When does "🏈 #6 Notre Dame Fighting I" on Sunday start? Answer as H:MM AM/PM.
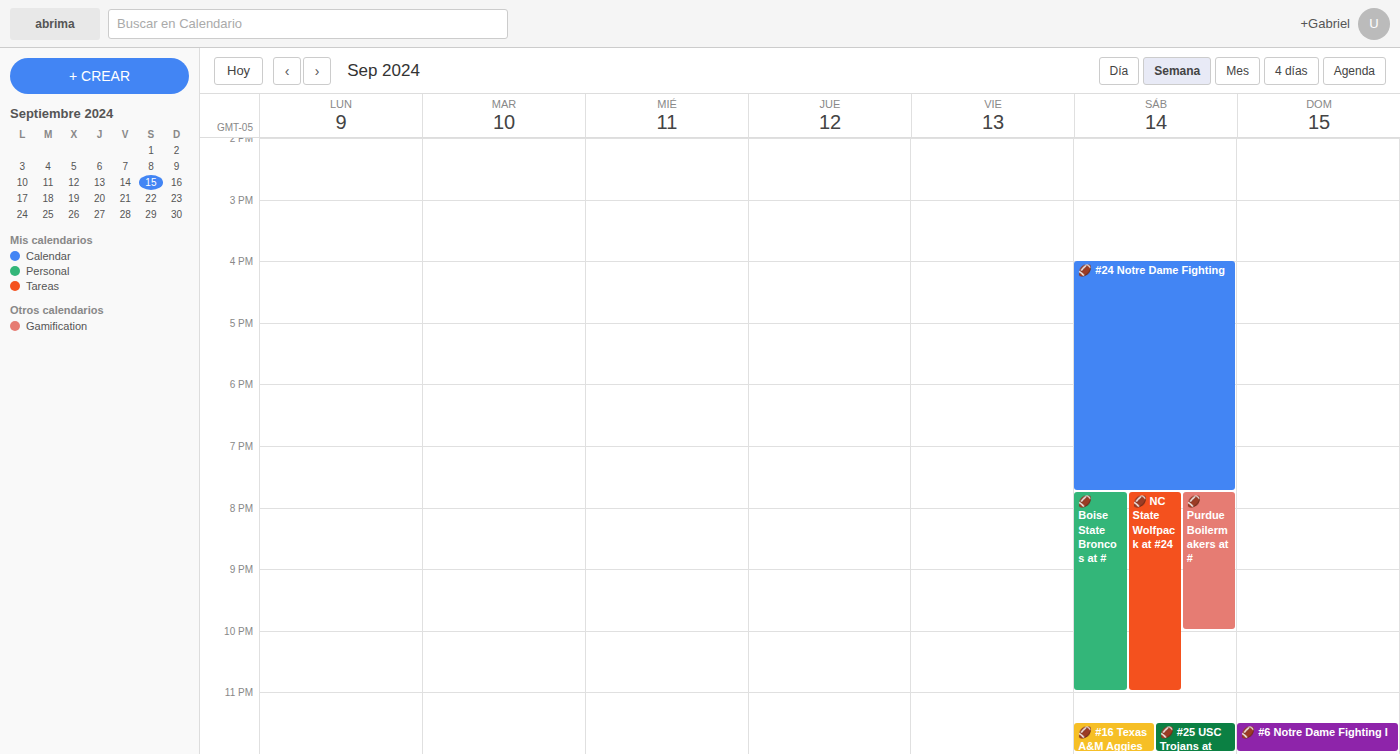
11:30 PM